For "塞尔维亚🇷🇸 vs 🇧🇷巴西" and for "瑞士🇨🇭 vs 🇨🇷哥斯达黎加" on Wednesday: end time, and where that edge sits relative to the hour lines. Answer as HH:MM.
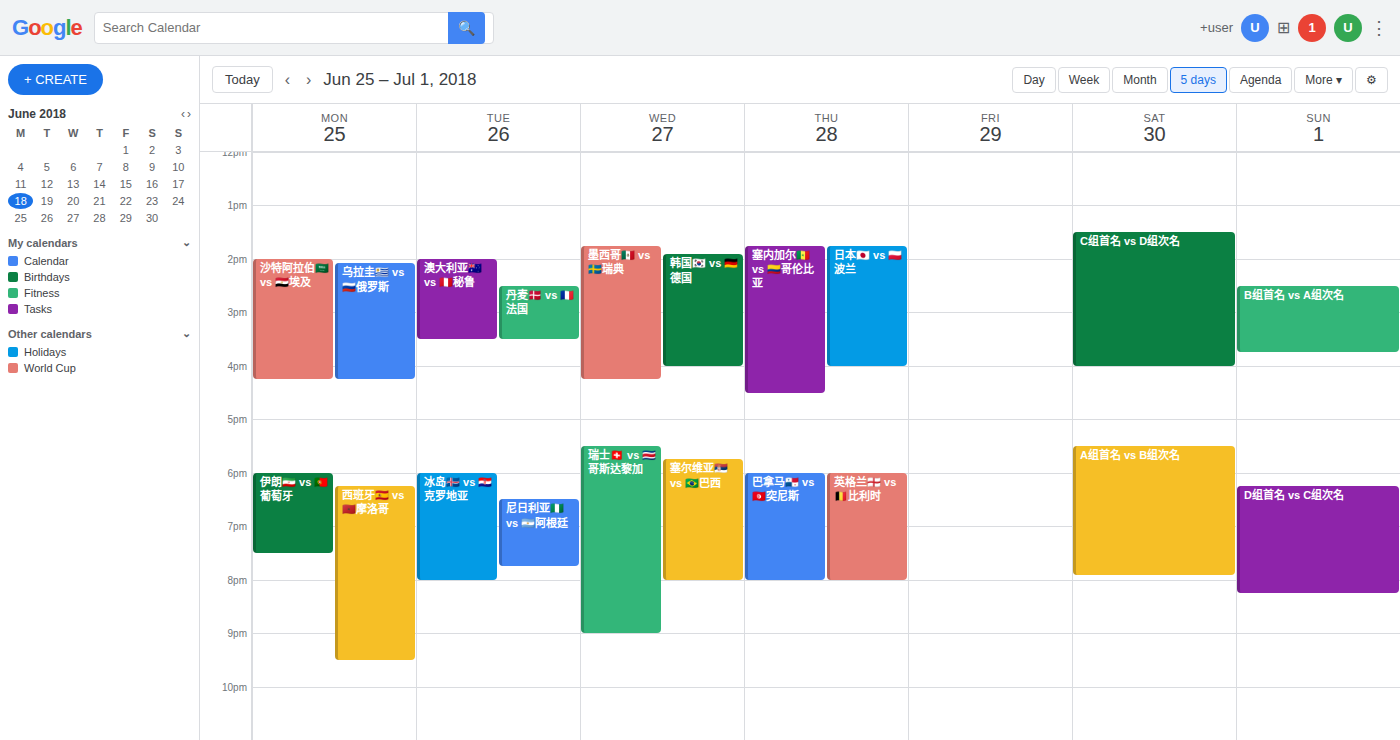
"塞尔维亚🇷🇸 vs 🇧🇷巴西": 20:00, exactly on the 20:00 line. "瑞士🇨🇭 vs 🇨🇷哥斯达黎加": 21:00, exactly on the 21:00 line.